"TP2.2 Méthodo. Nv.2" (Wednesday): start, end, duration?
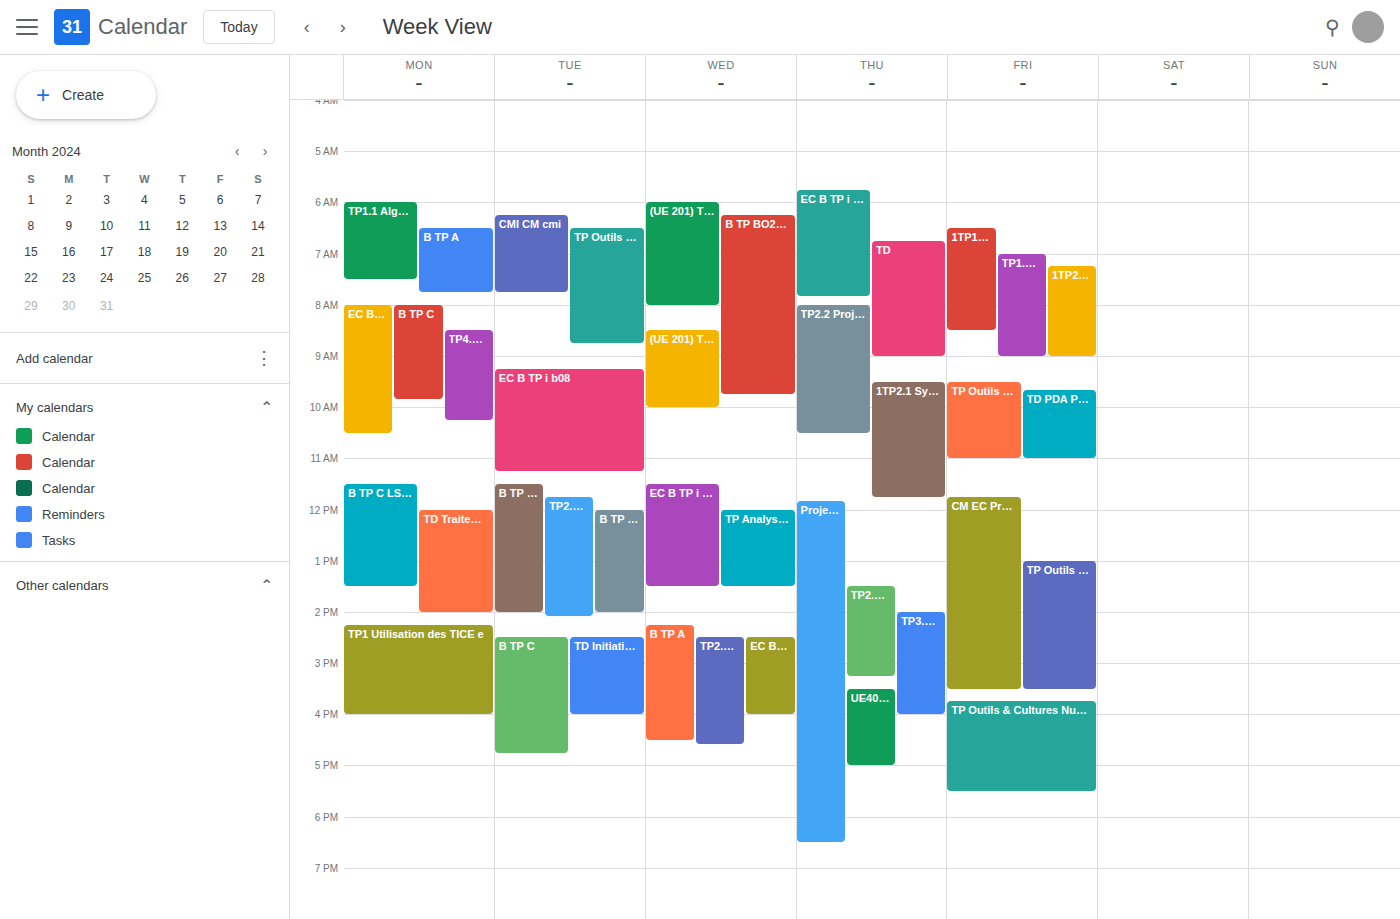
2:30 PM to 4:35 PM, 2 hours 5 minutes